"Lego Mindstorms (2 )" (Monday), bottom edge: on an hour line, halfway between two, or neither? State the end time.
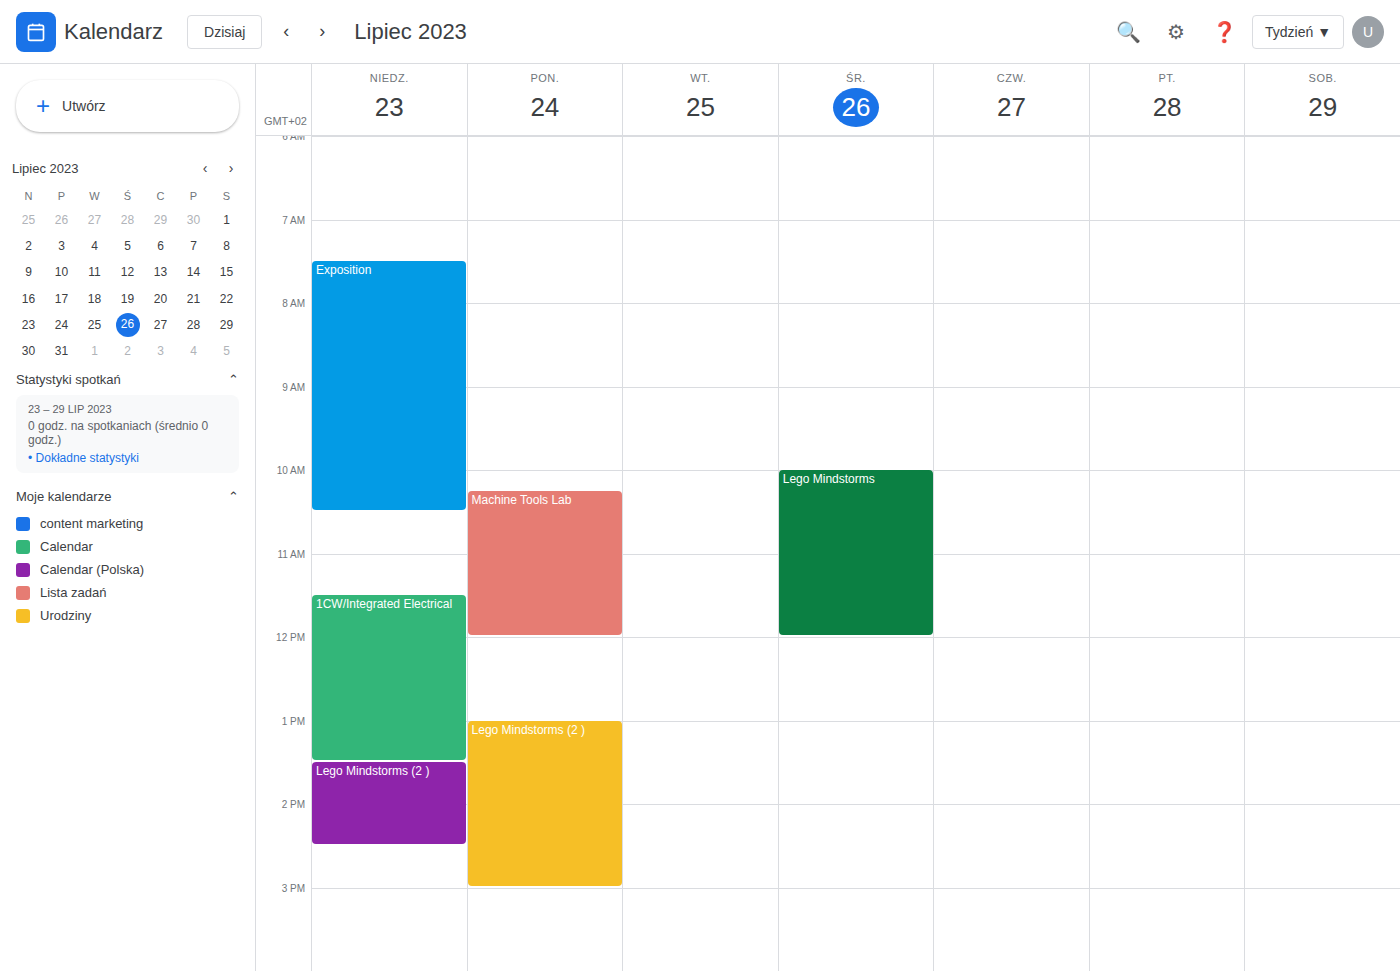
3:00 PM -- exactly on the 3 PM line.